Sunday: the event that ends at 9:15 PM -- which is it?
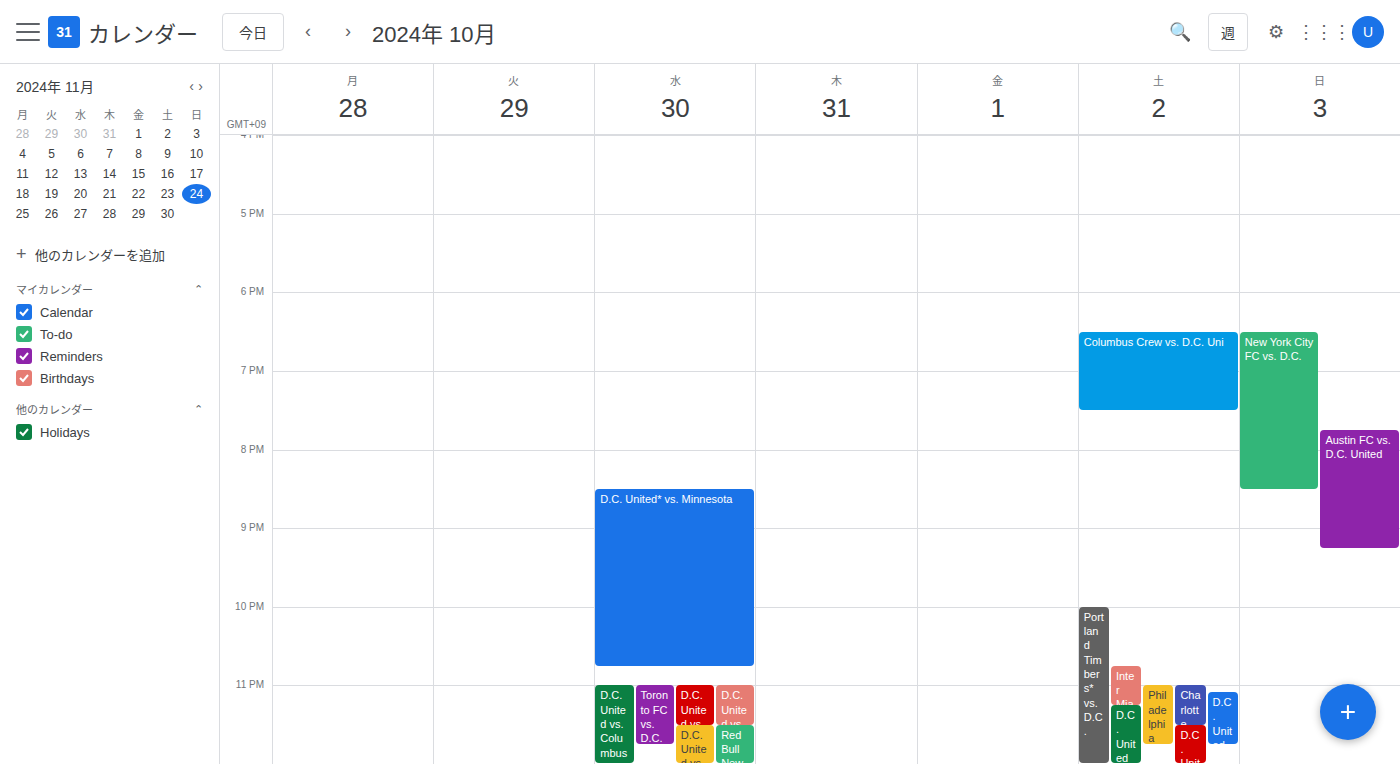
"Austin FC vs. D.C. United"